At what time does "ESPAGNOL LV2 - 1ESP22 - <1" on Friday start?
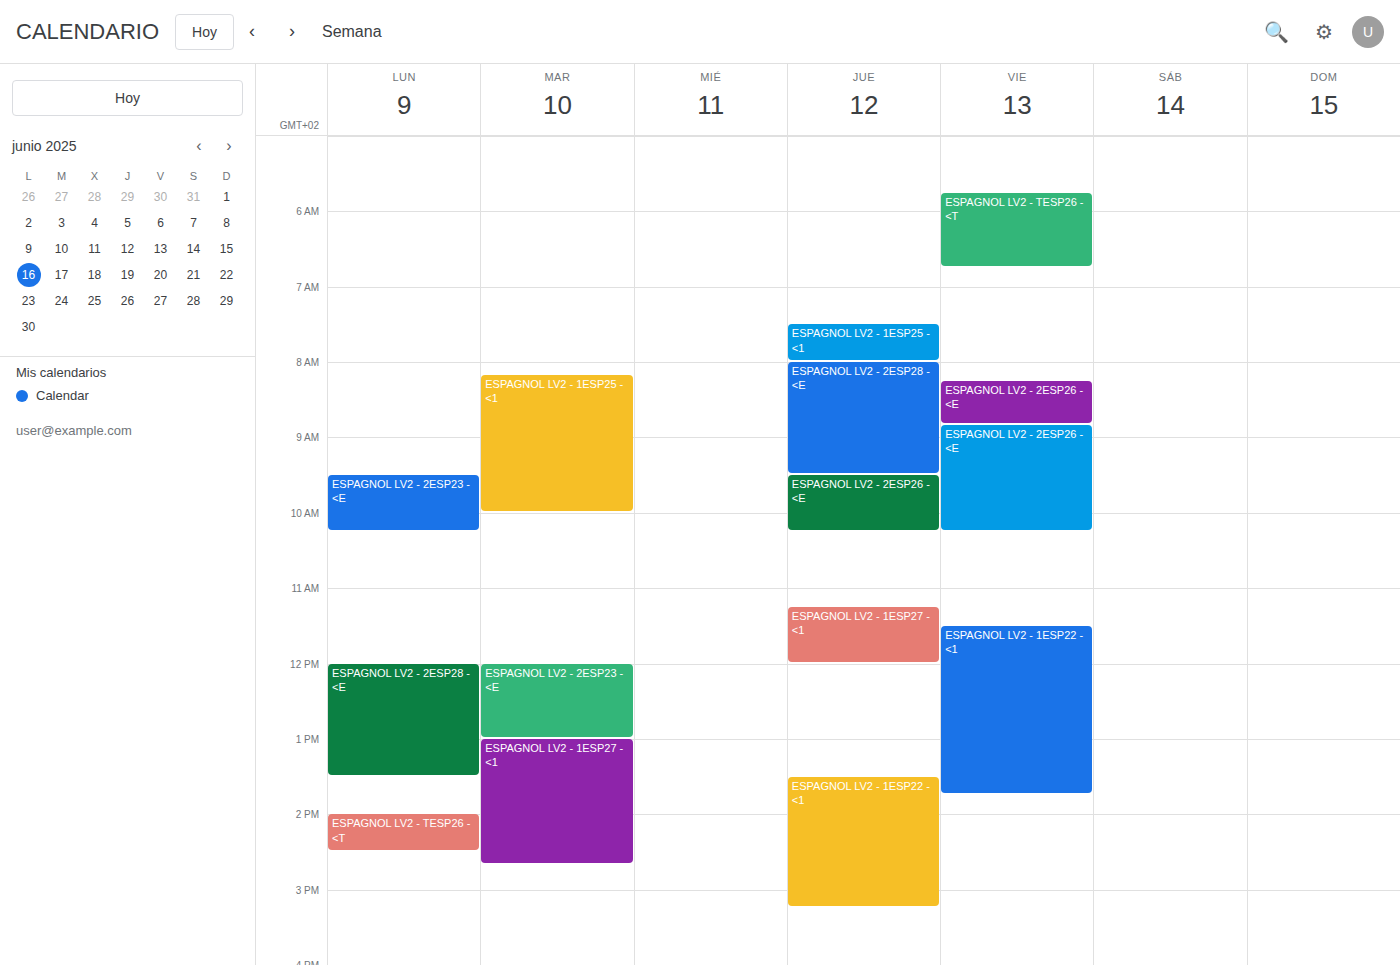
11:30 AM